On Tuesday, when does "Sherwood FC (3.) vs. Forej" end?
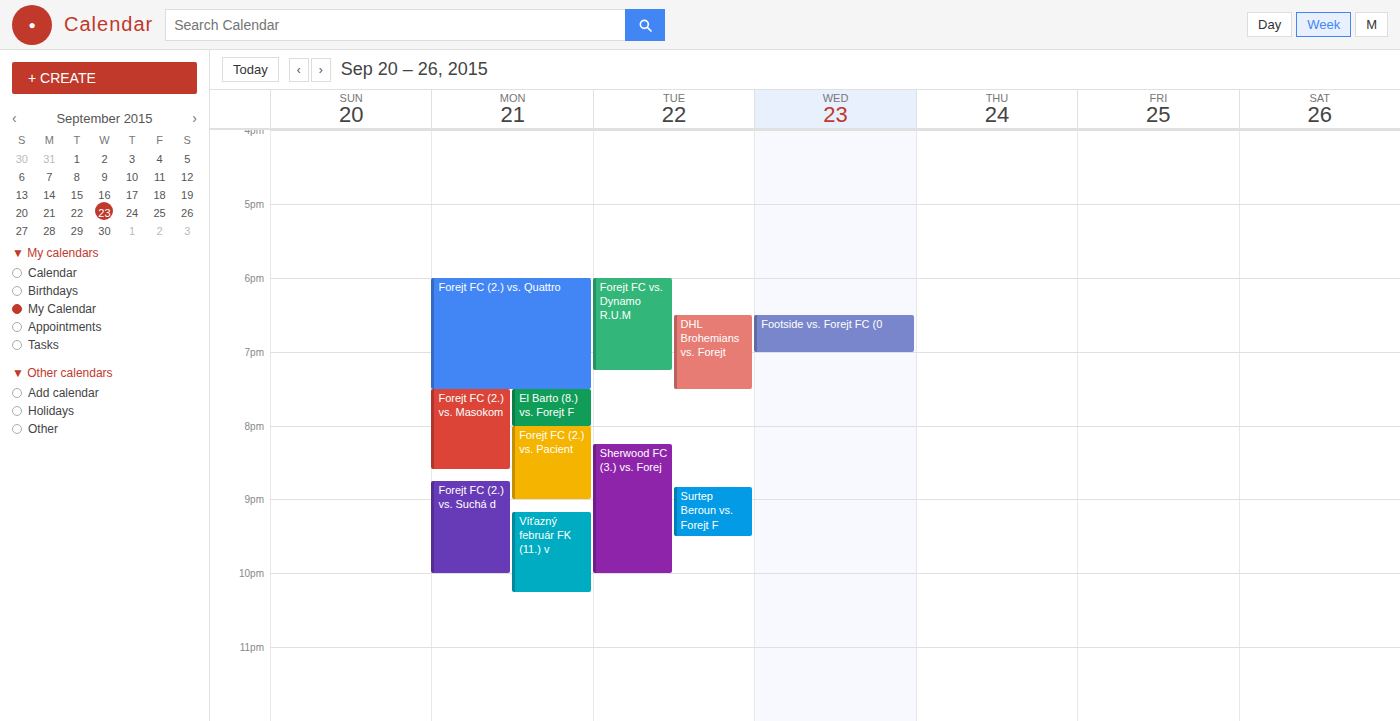
10:00 PM